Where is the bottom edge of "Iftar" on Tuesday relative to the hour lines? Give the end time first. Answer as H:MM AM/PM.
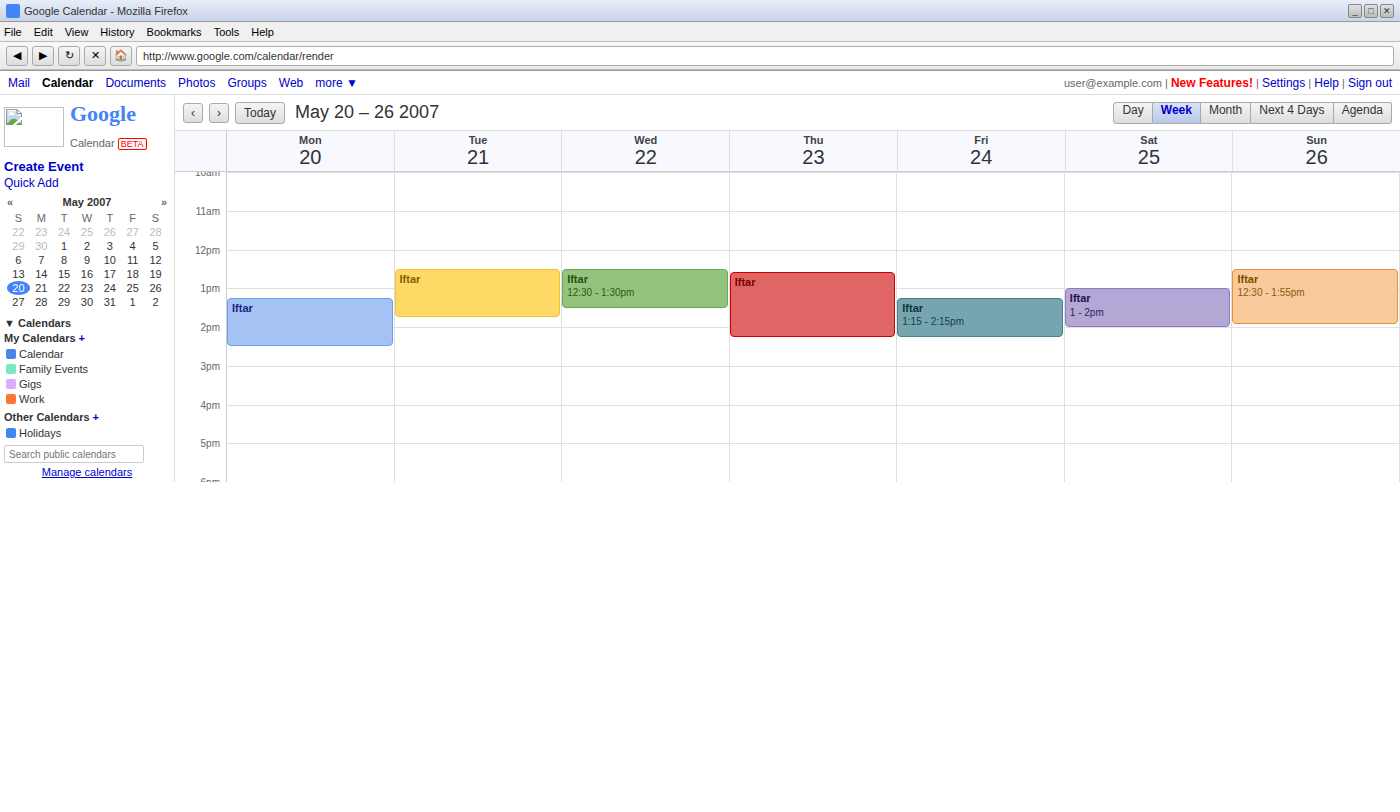
1:45 PM -- neither: three quarters of the way from the 1 PM line to the 2 PM line.